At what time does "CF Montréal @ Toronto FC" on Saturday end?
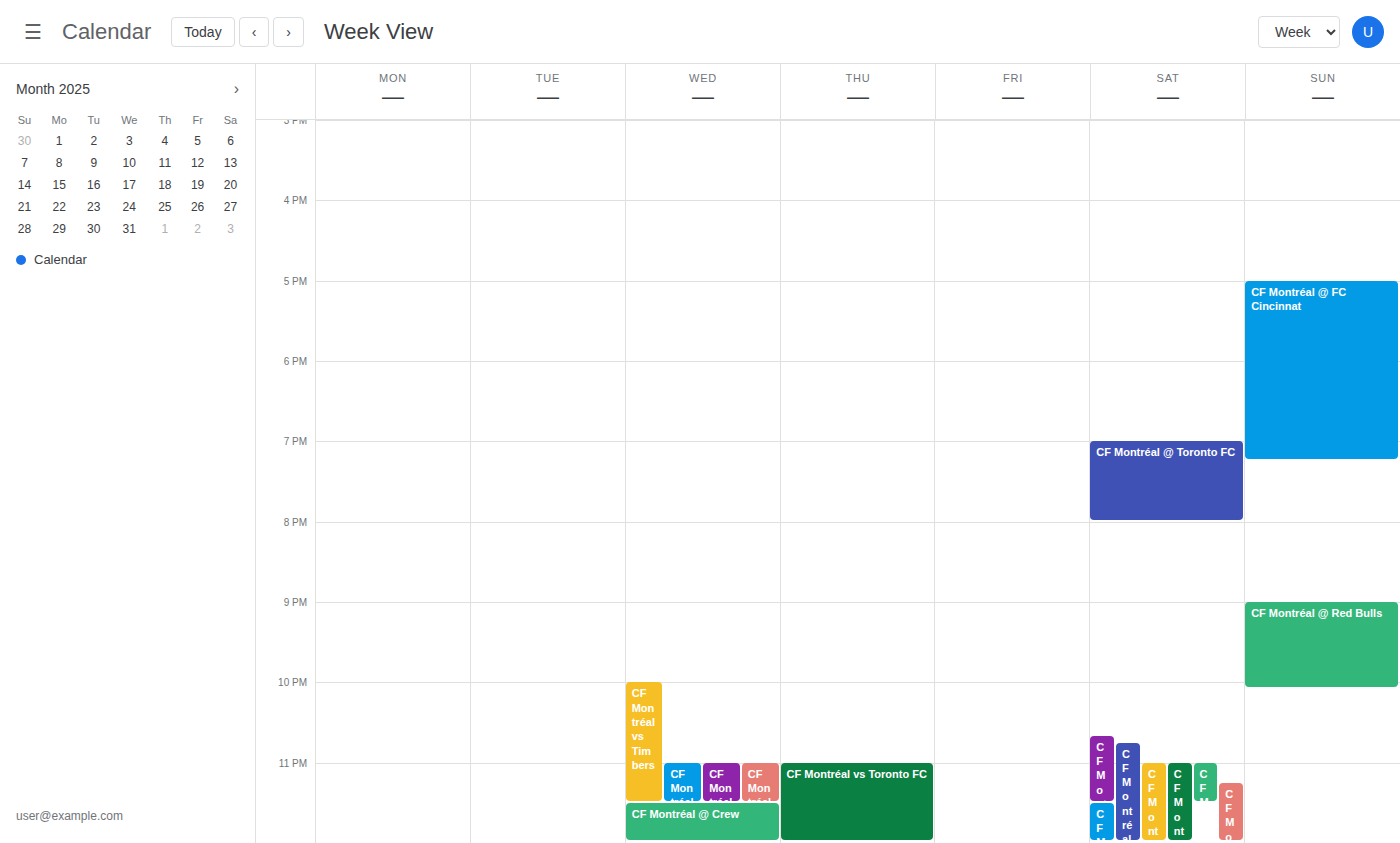
8:00 PM